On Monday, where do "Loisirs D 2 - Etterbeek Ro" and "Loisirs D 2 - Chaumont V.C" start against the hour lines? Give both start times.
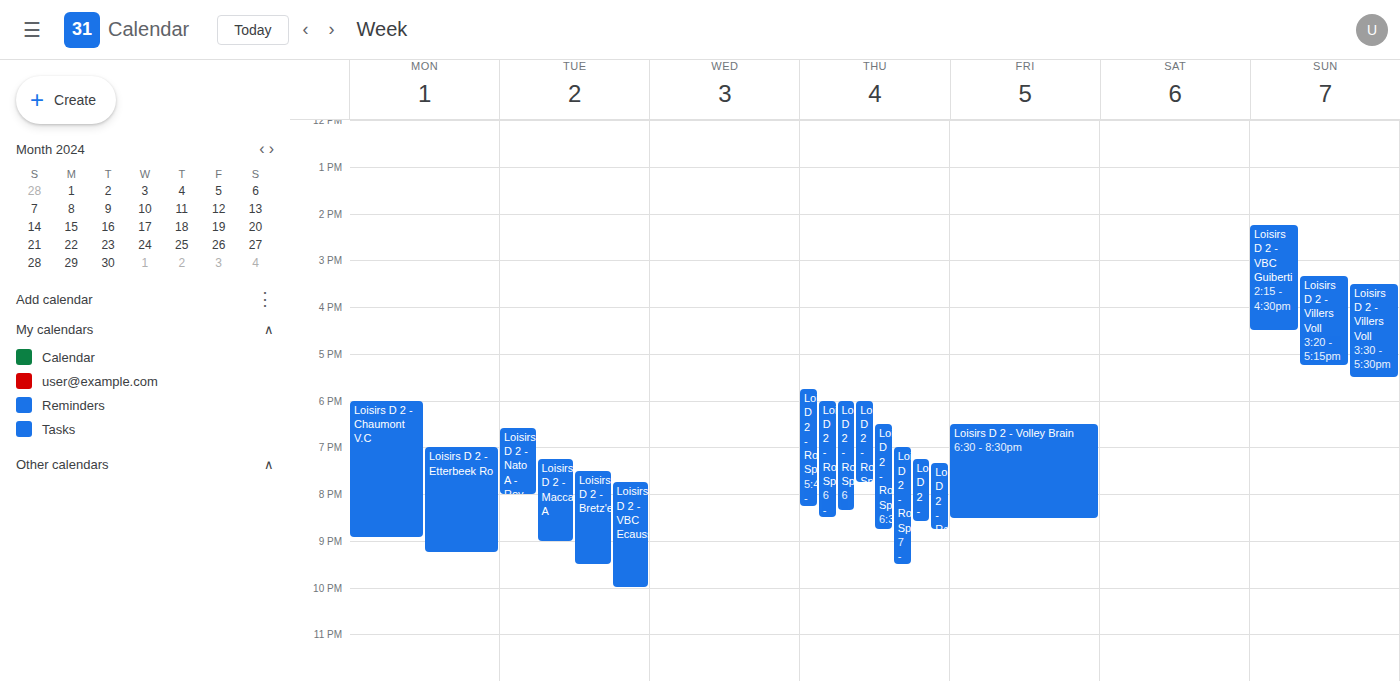
"Loisirs D 2 - Etterbeek Ro": 19:00, exactly on the 19:00 line. "Loisirs D 2 - Chaumont V.C": 18:00, exactly on the 18:00 line.